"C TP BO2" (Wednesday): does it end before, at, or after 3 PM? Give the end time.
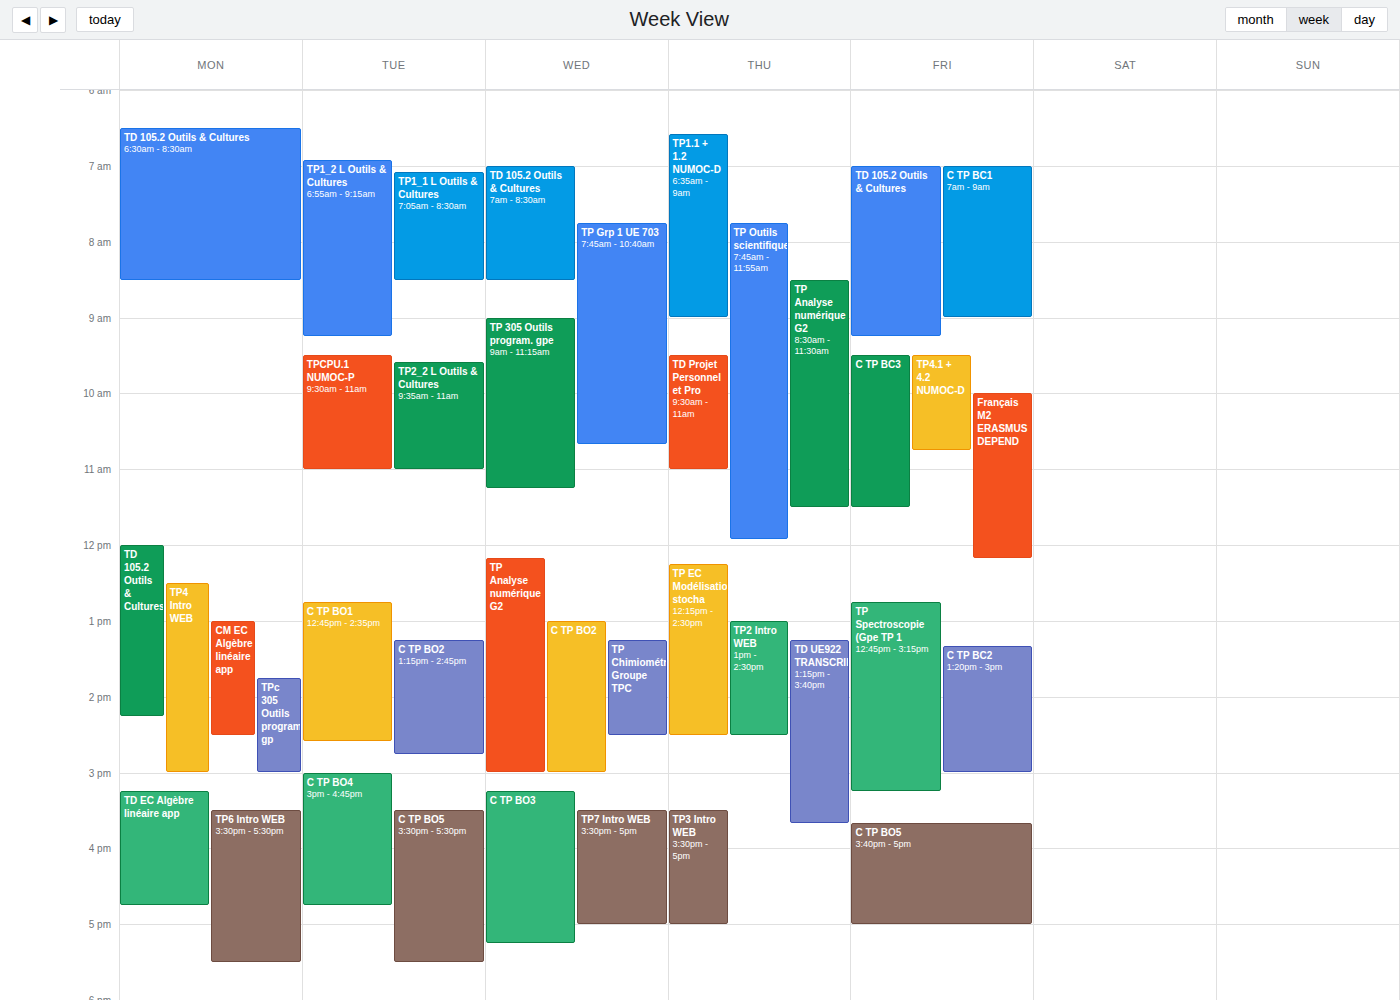
3:00 PM -- exactly at 3 PM, on the 3 PM line.